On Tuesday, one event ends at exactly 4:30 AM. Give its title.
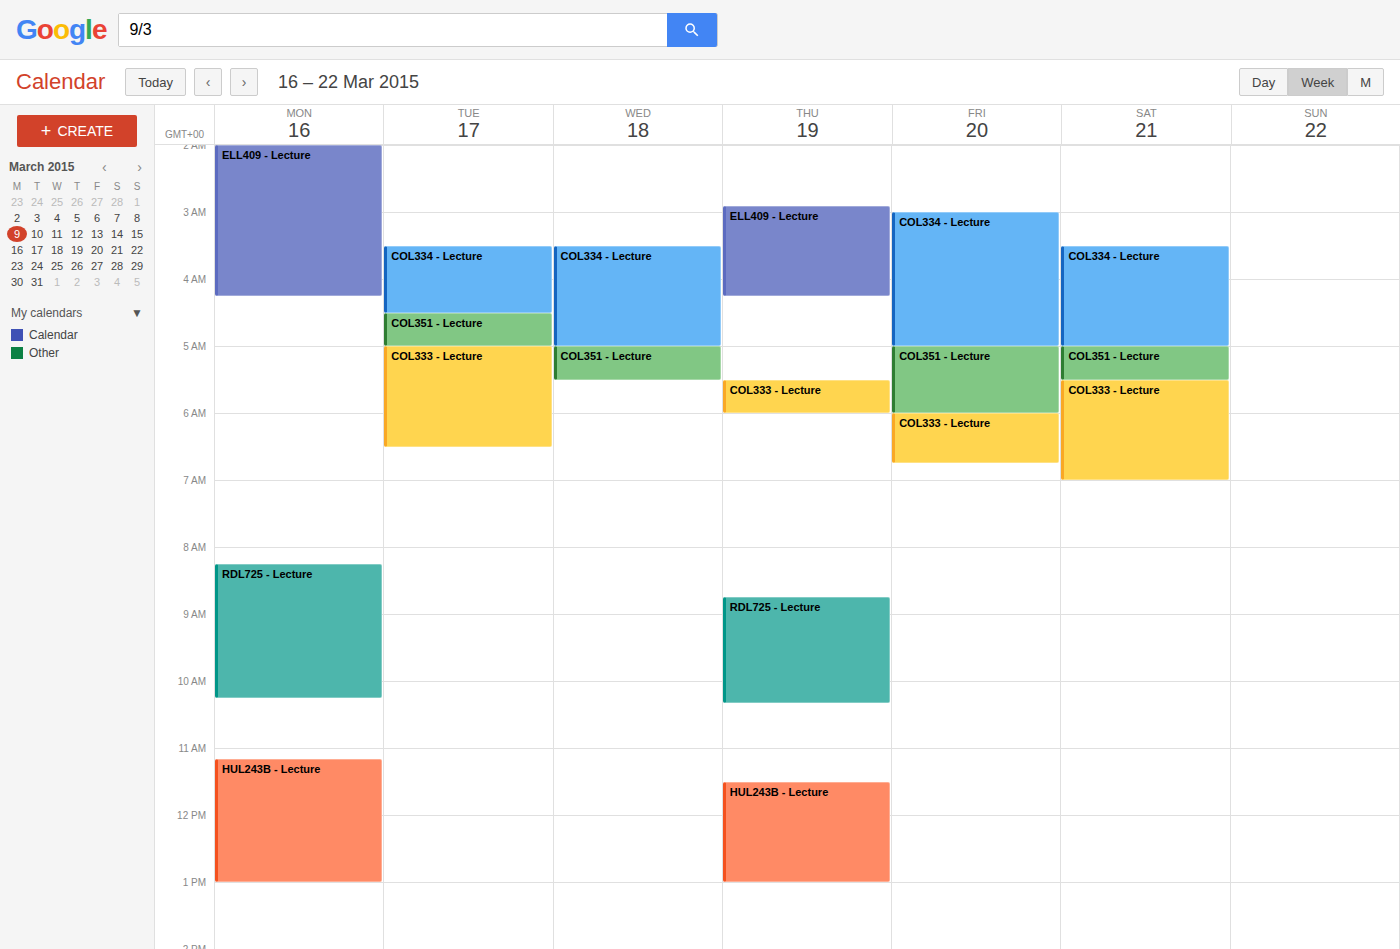
"COL334 - Lecture"